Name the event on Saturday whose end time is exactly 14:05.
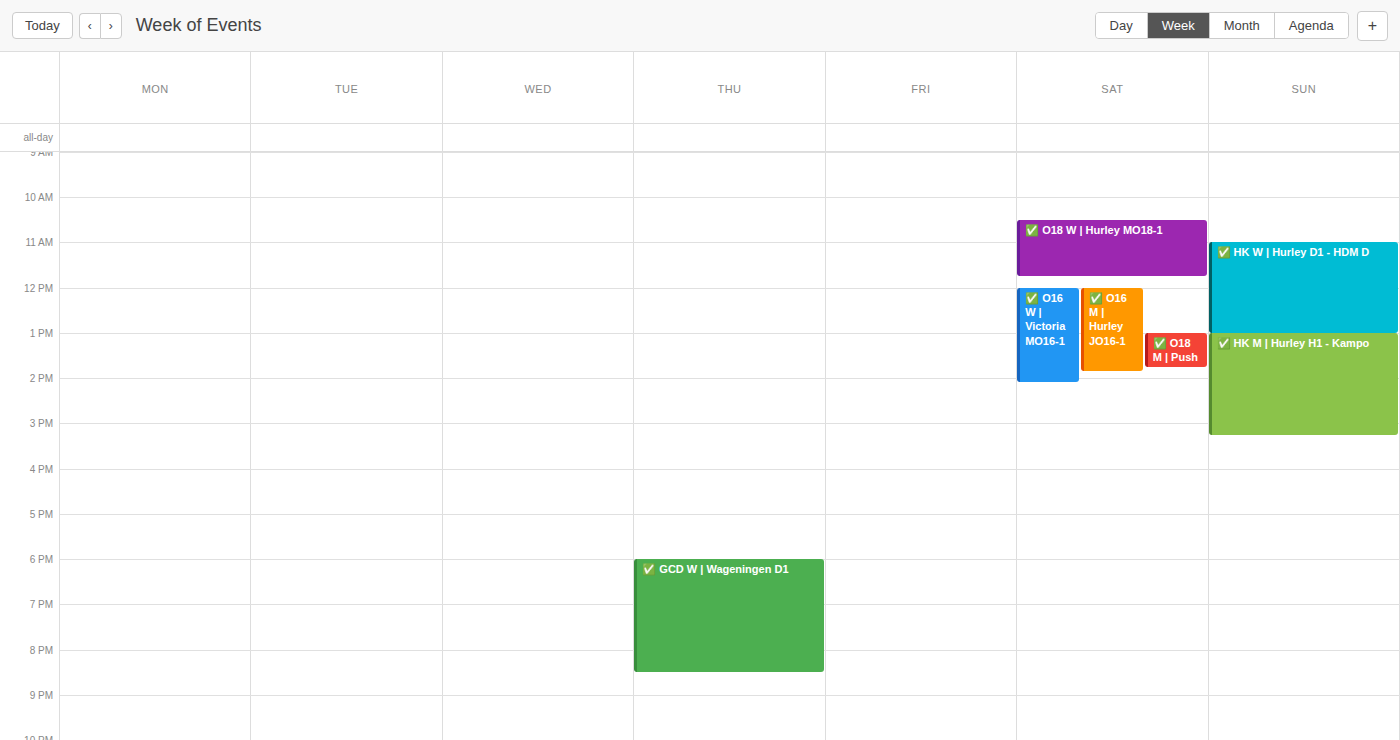
"✅ O16 W | Victoria MO16-1"